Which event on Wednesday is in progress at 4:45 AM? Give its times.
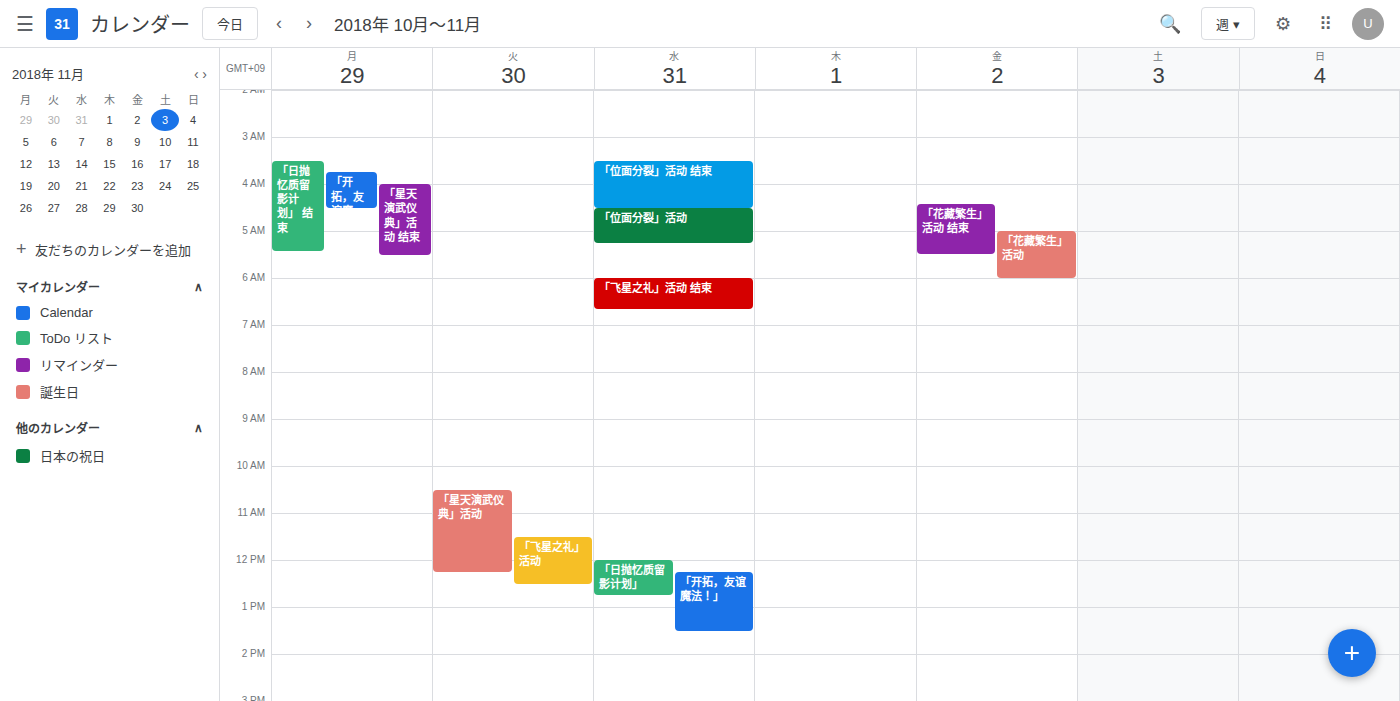
"「位面分裂」活动", 4:30 AM to 5:15 AM